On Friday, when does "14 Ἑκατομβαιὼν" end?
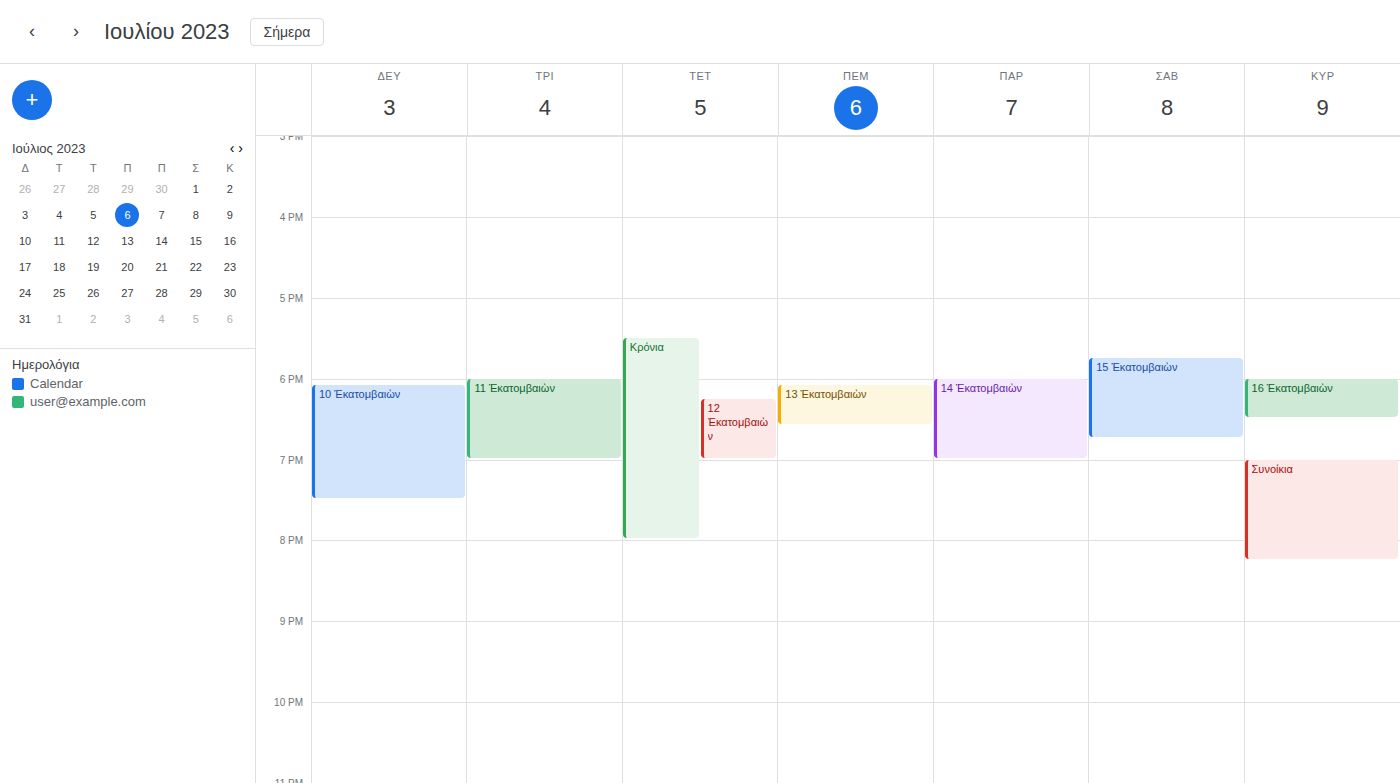
7:00 PM